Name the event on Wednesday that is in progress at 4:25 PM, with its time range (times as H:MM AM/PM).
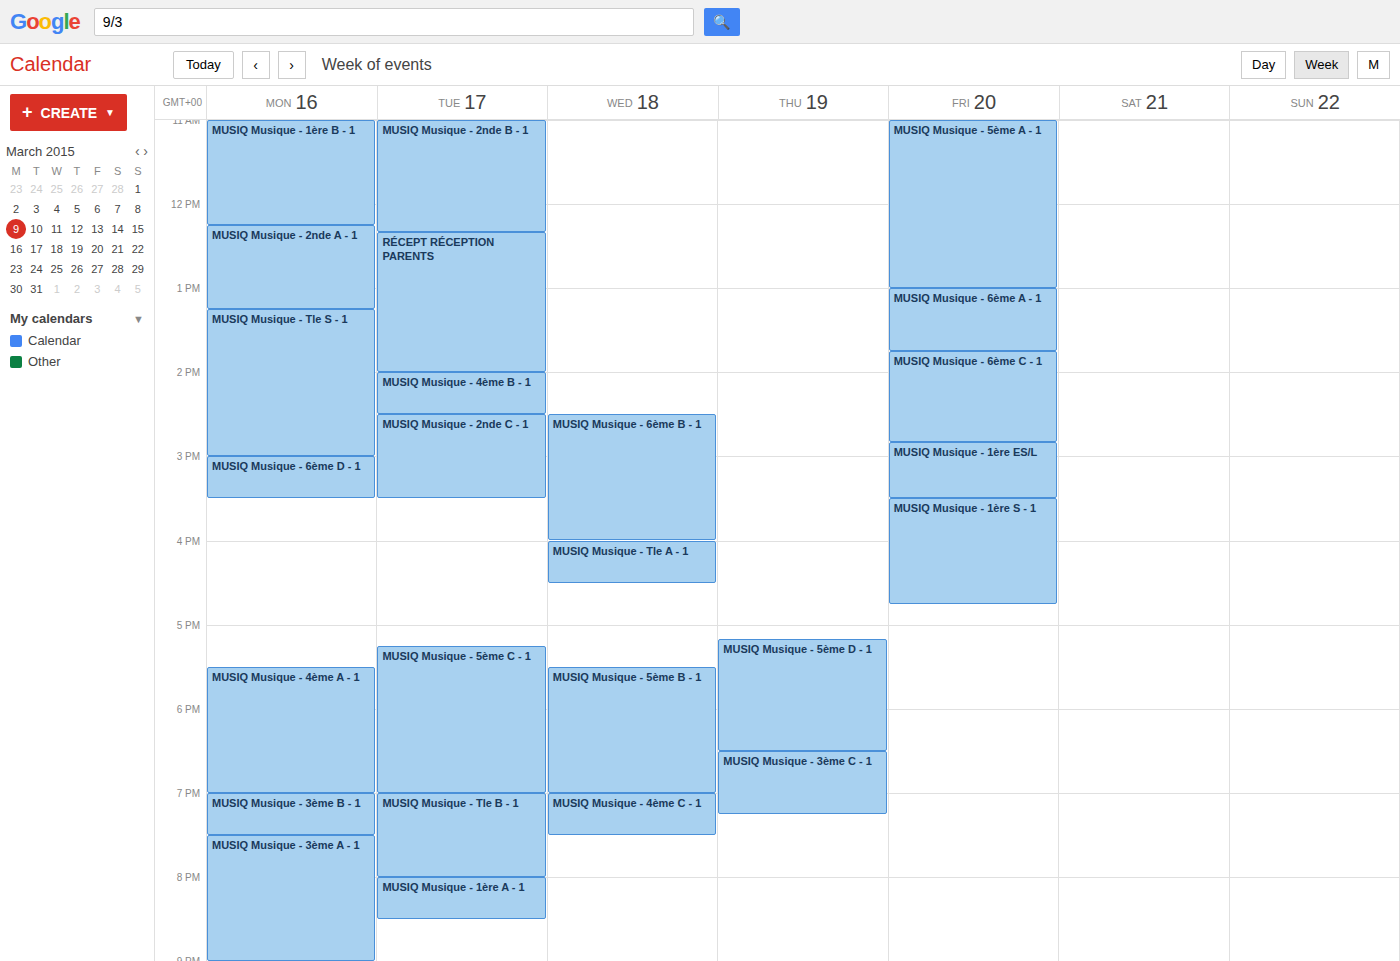
"MUSIQ Musique - Tle A - 1", 4:00 PM to 4:30 PM